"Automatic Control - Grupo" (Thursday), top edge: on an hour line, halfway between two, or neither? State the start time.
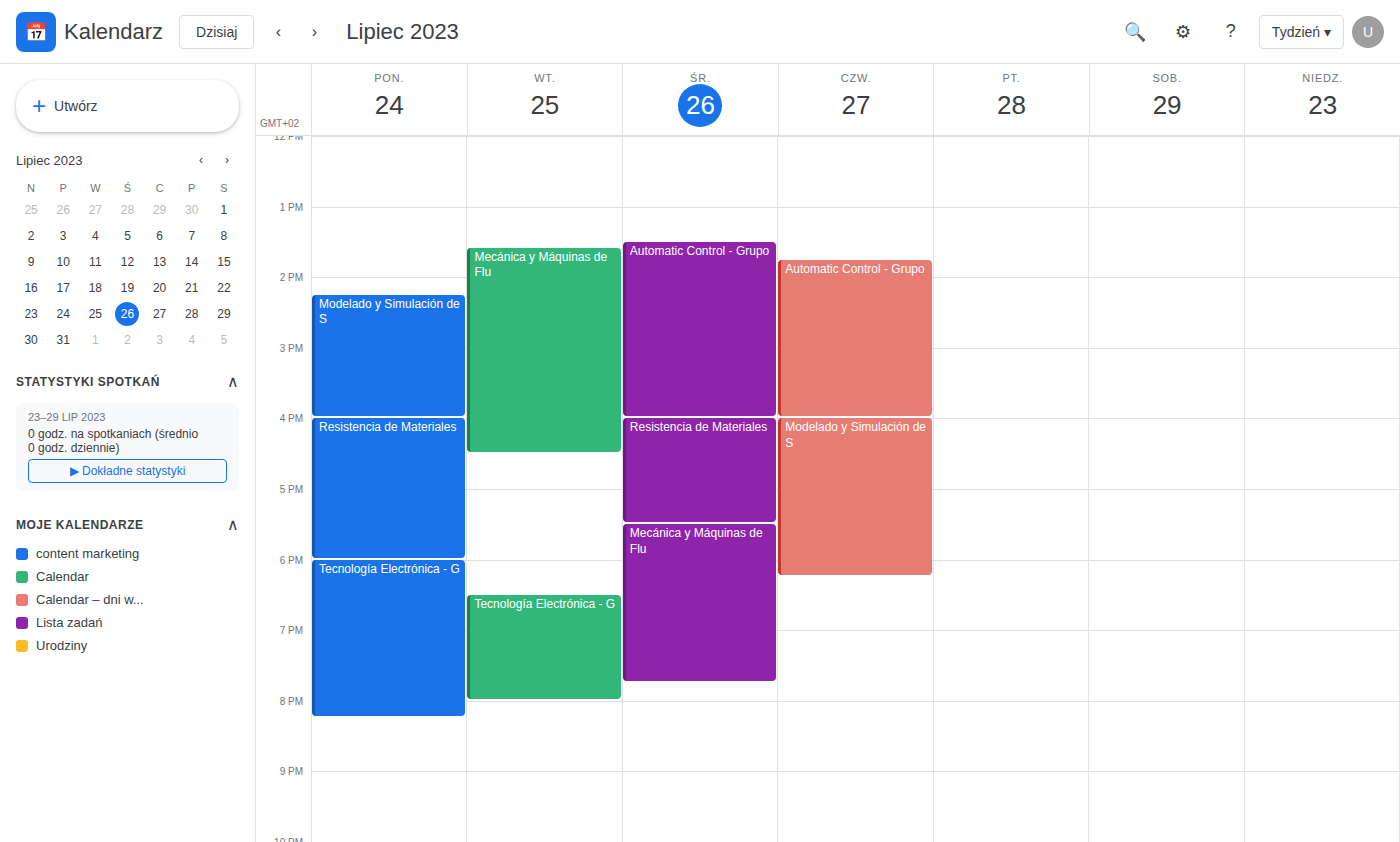
1:45 PM -- neither: three quarters of the way from the 1 PM line to the 2 PM line.